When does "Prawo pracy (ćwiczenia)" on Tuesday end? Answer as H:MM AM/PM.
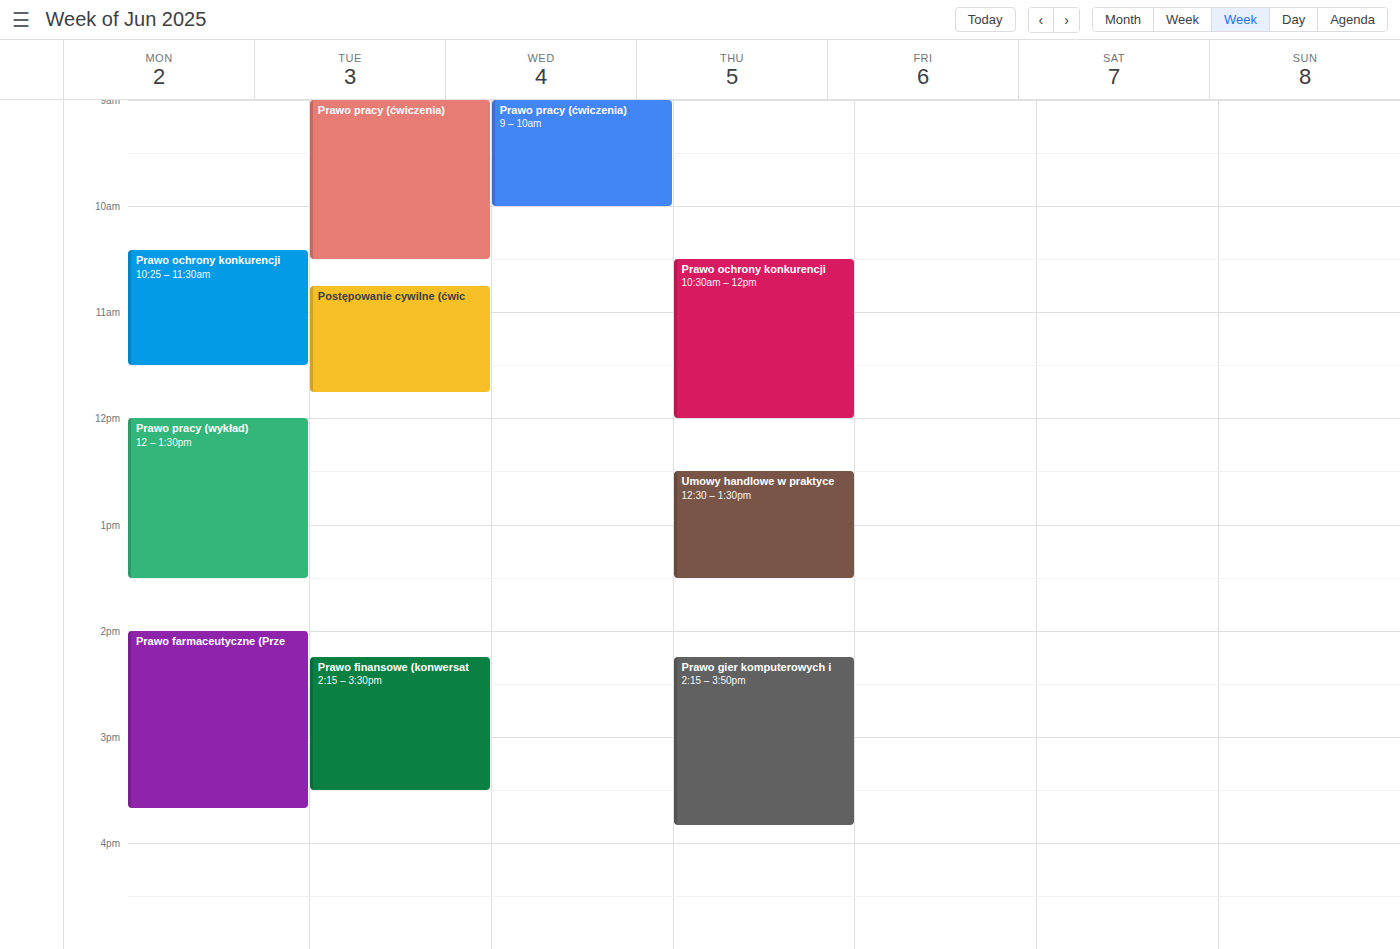
10:30 AM